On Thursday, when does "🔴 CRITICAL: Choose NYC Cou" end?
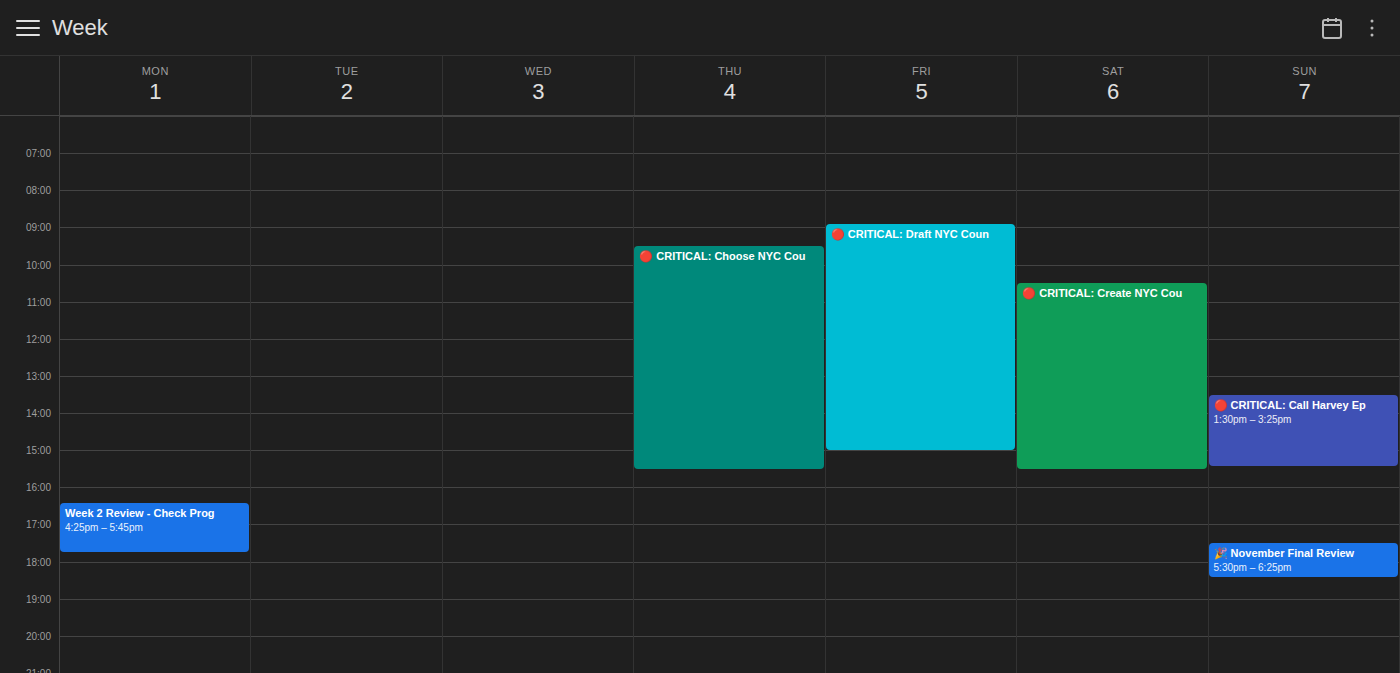
3:30 PM